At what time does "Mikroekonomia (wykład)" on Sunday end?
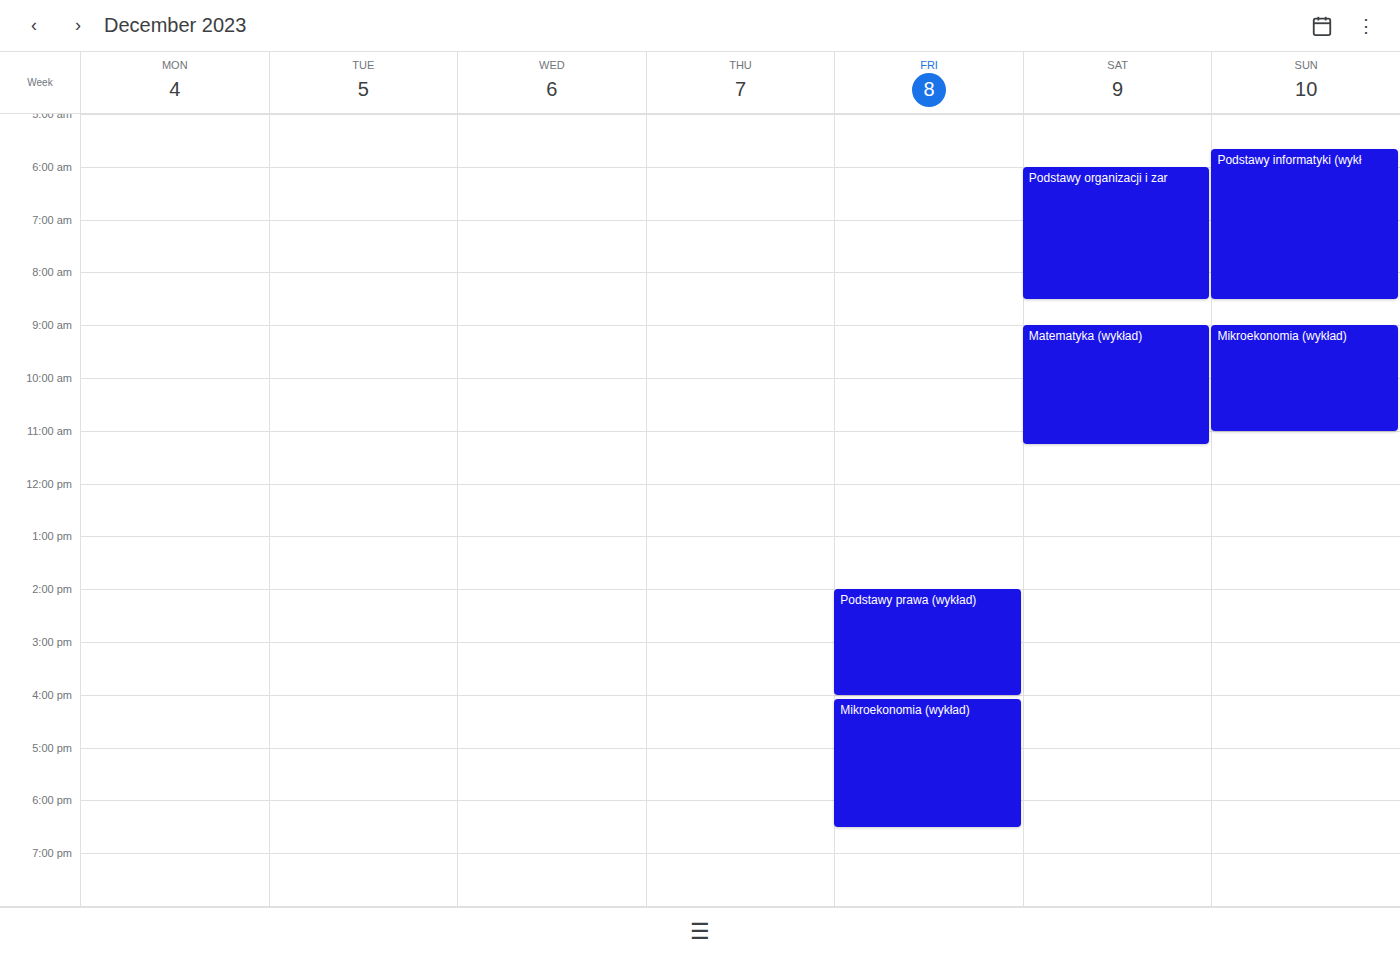
11:00 AM